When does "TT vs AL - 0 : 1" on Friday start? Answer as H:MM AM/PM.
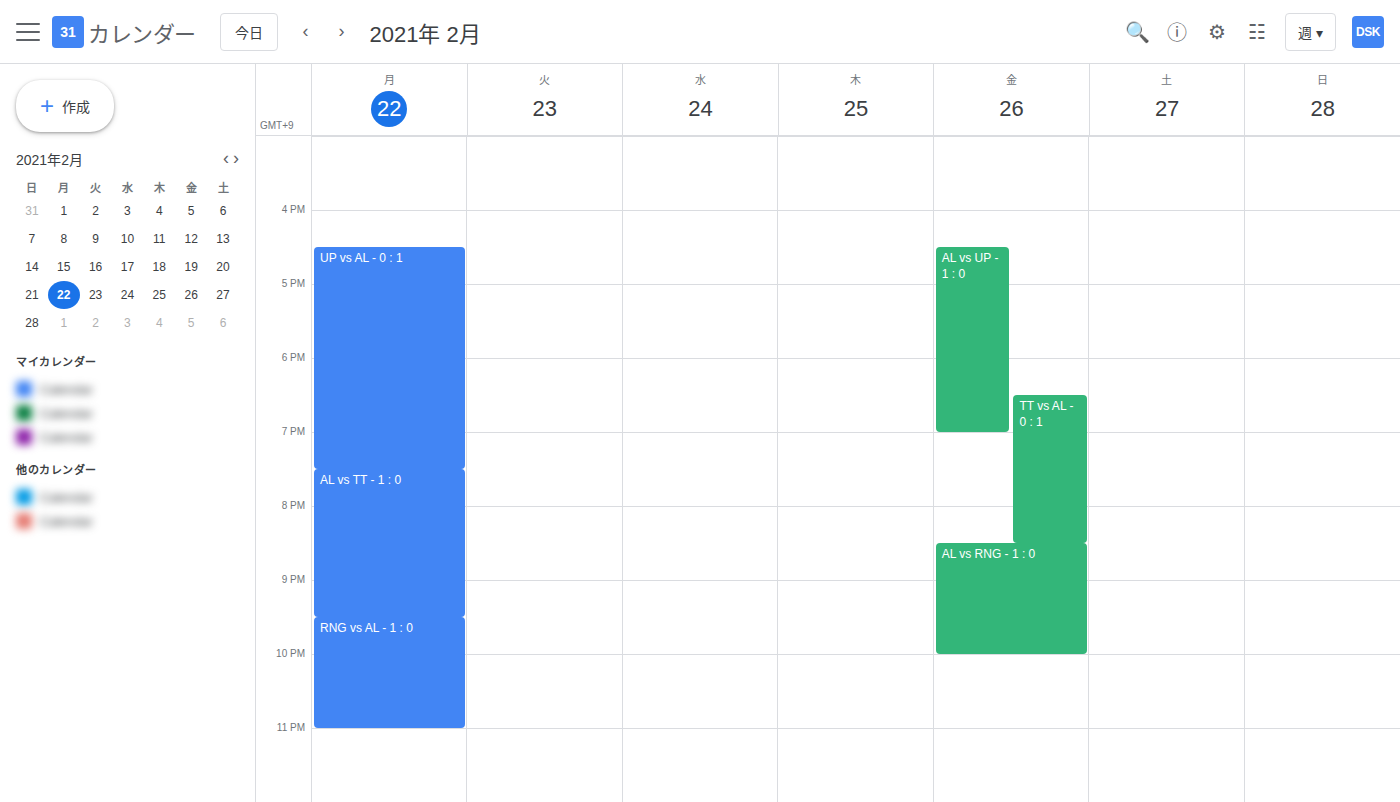
6:30 PM